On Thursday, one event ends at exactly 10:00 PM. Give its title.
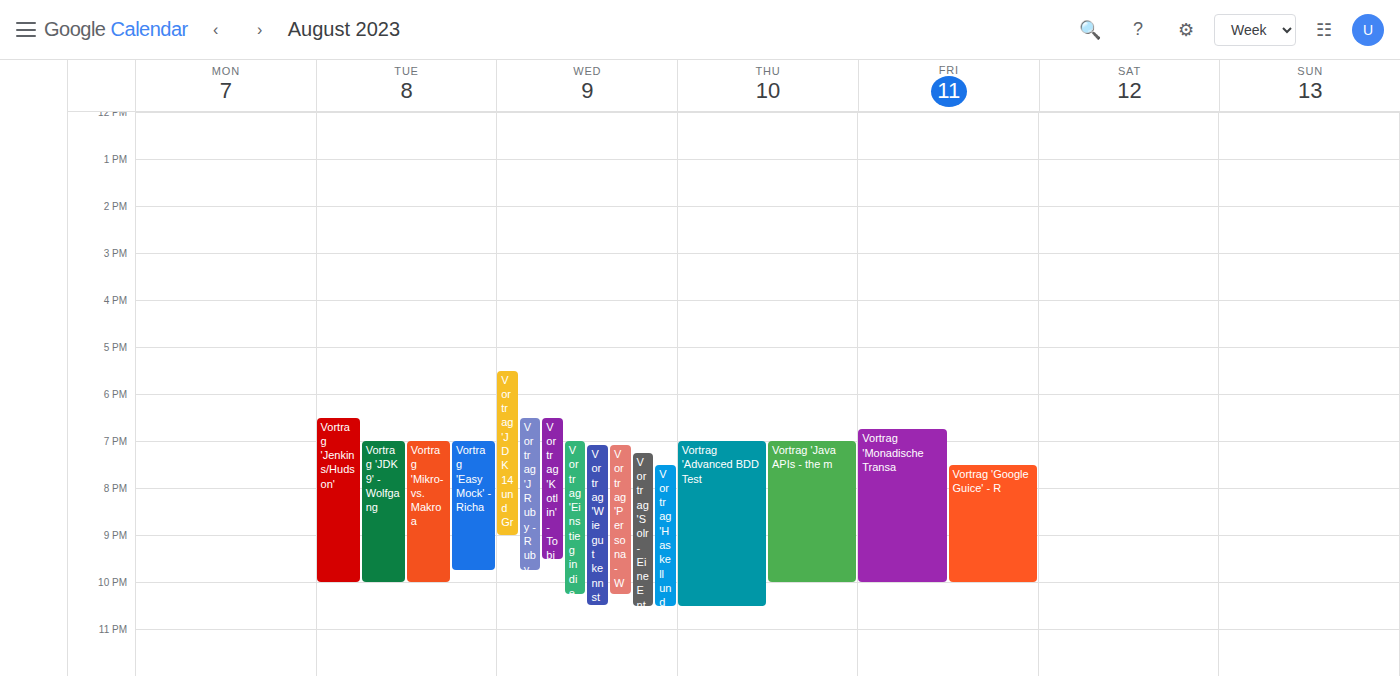
"Vortrag 'Java APIs - the m"